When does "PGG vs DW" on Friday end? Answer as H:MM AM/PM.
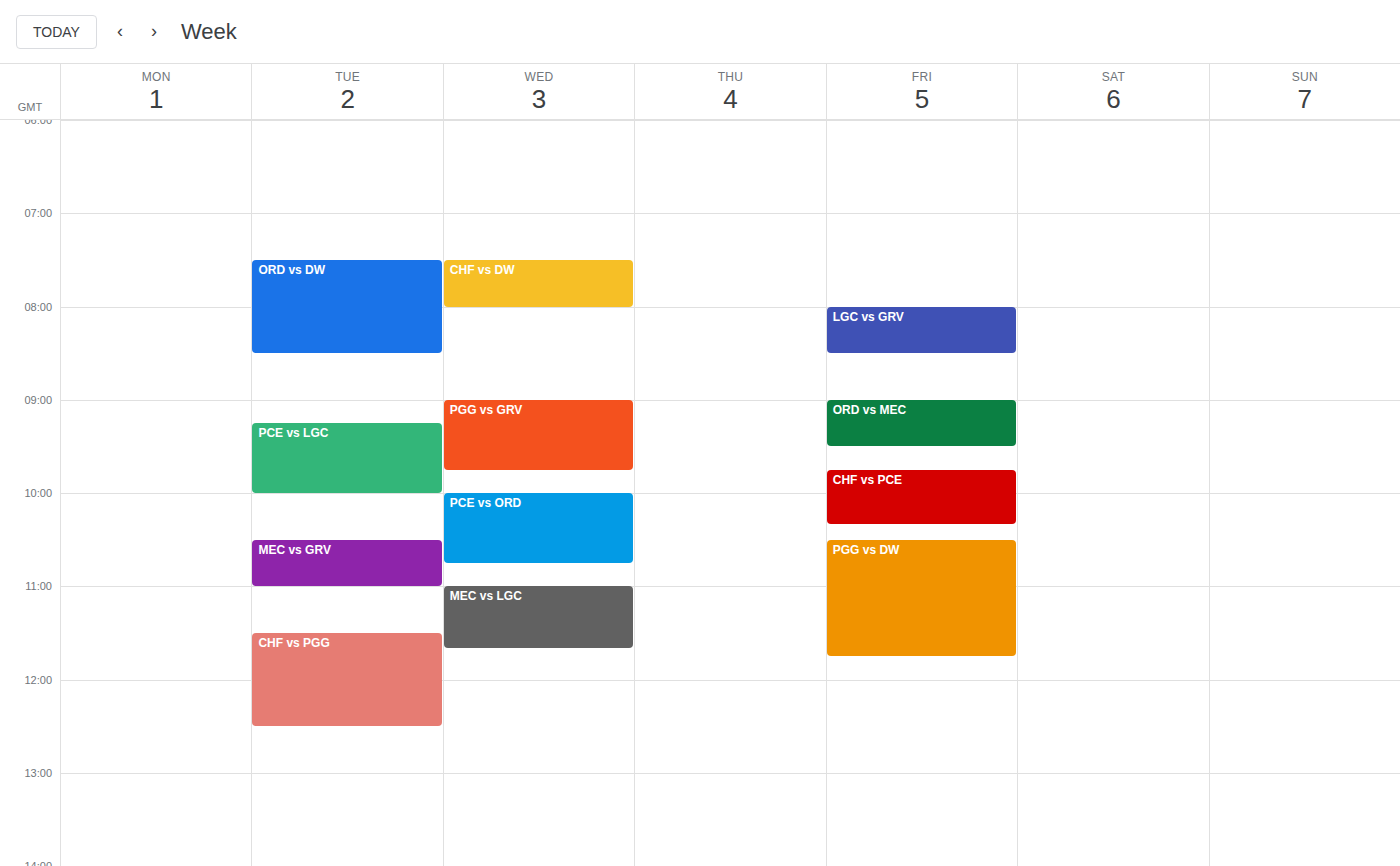
11:45 AM